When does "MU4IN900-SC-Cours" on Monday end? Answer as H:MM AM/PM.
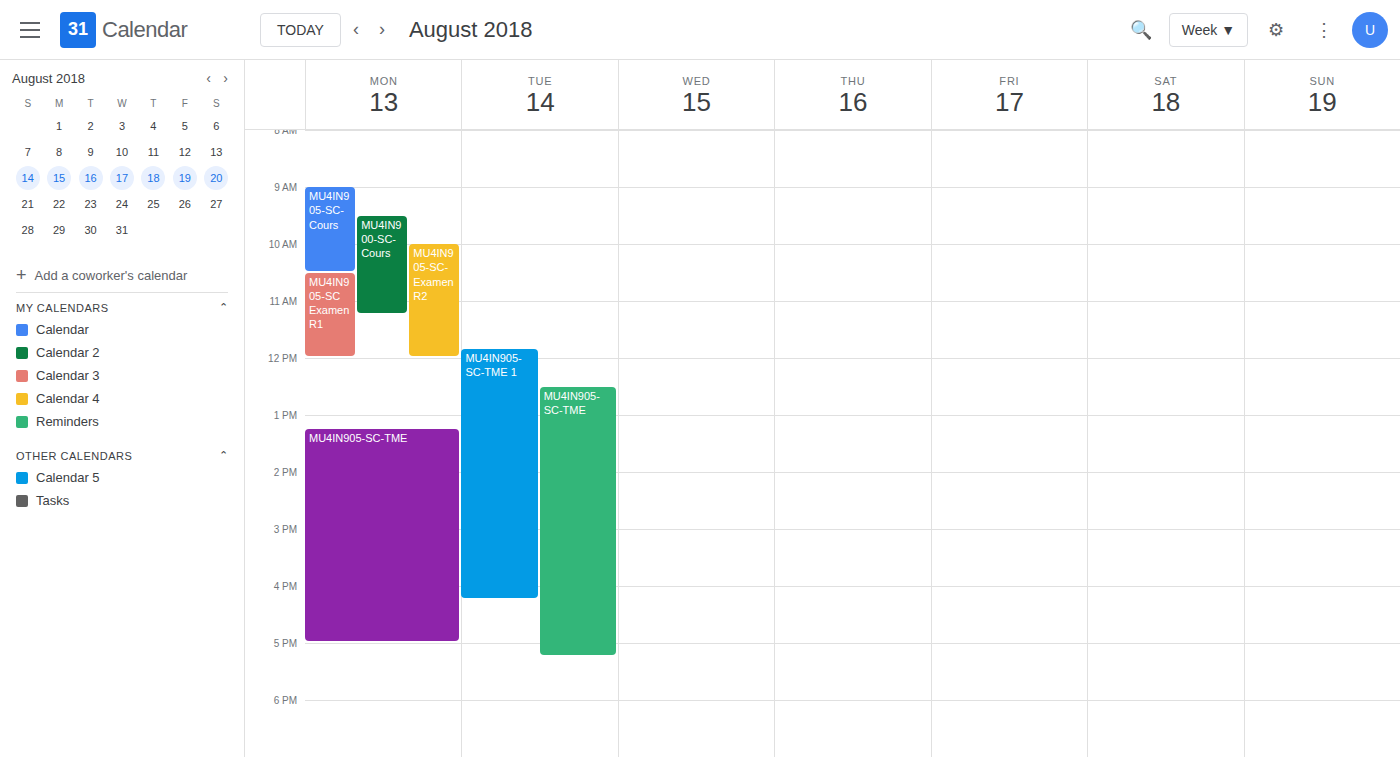
11:15 AM